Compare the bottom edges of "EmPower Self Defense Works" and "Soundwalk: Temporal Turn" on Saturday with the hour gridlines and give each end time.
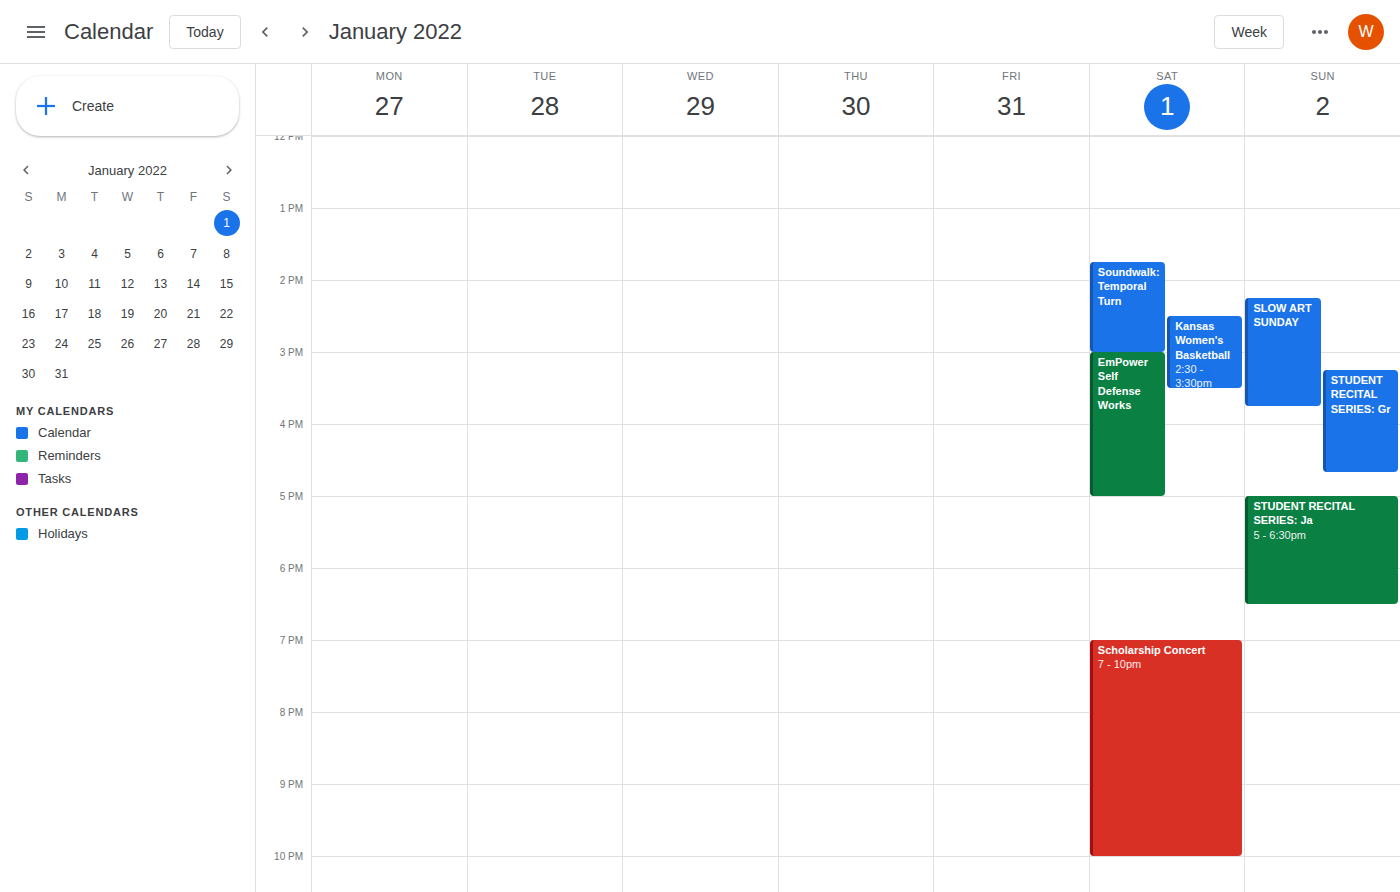
"EmPower Self Defense Works": 5:00 PM, exactly on the 5 PM line. "Soundwalk: Temporal Turn": 3:00 PM, exactly on the 3 PM line.